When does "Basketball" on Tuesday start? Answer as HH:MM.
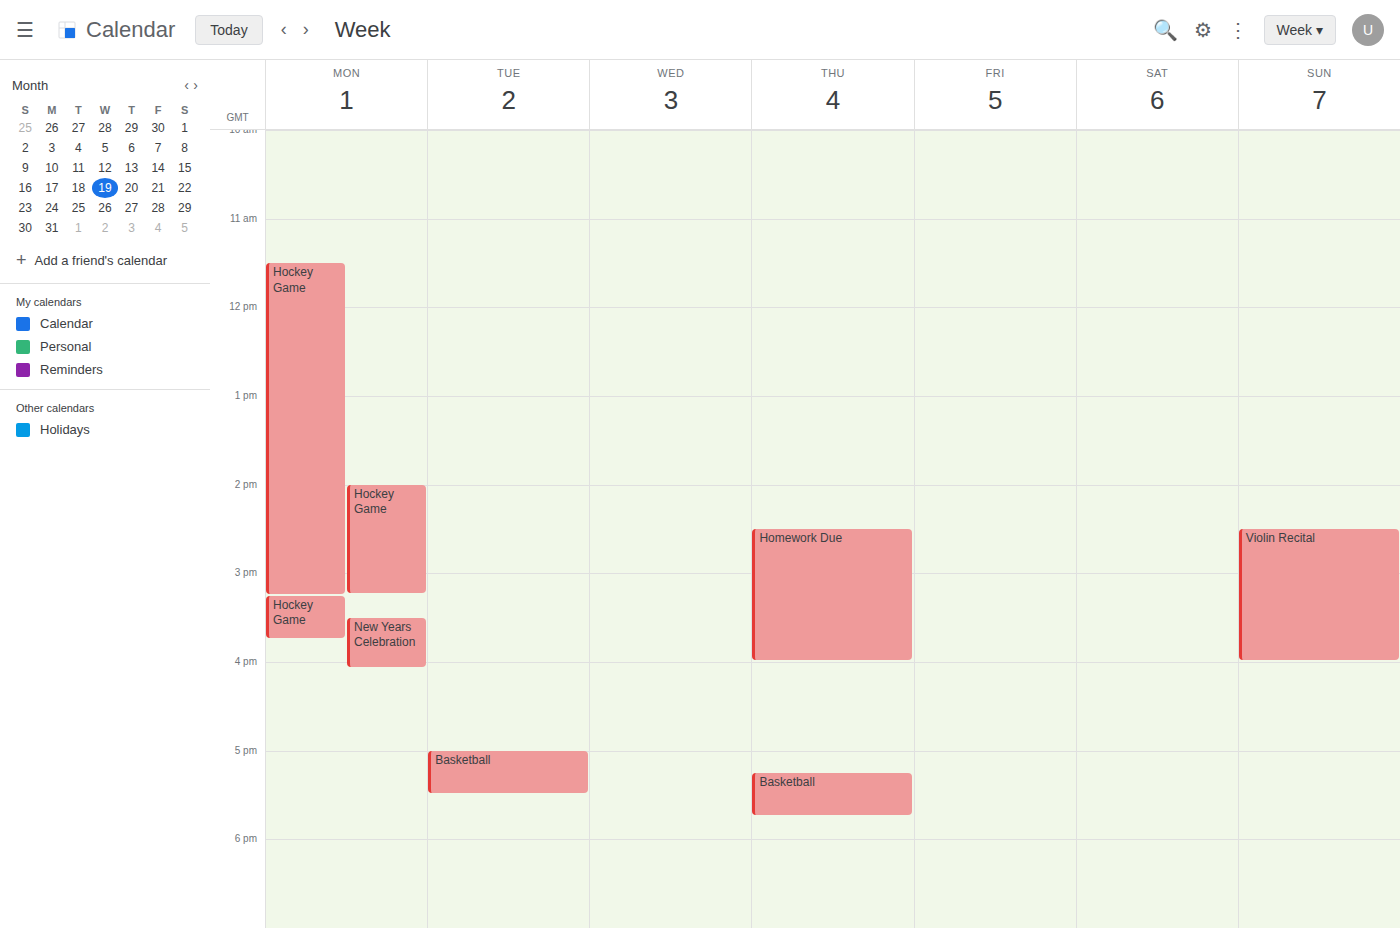
17:00